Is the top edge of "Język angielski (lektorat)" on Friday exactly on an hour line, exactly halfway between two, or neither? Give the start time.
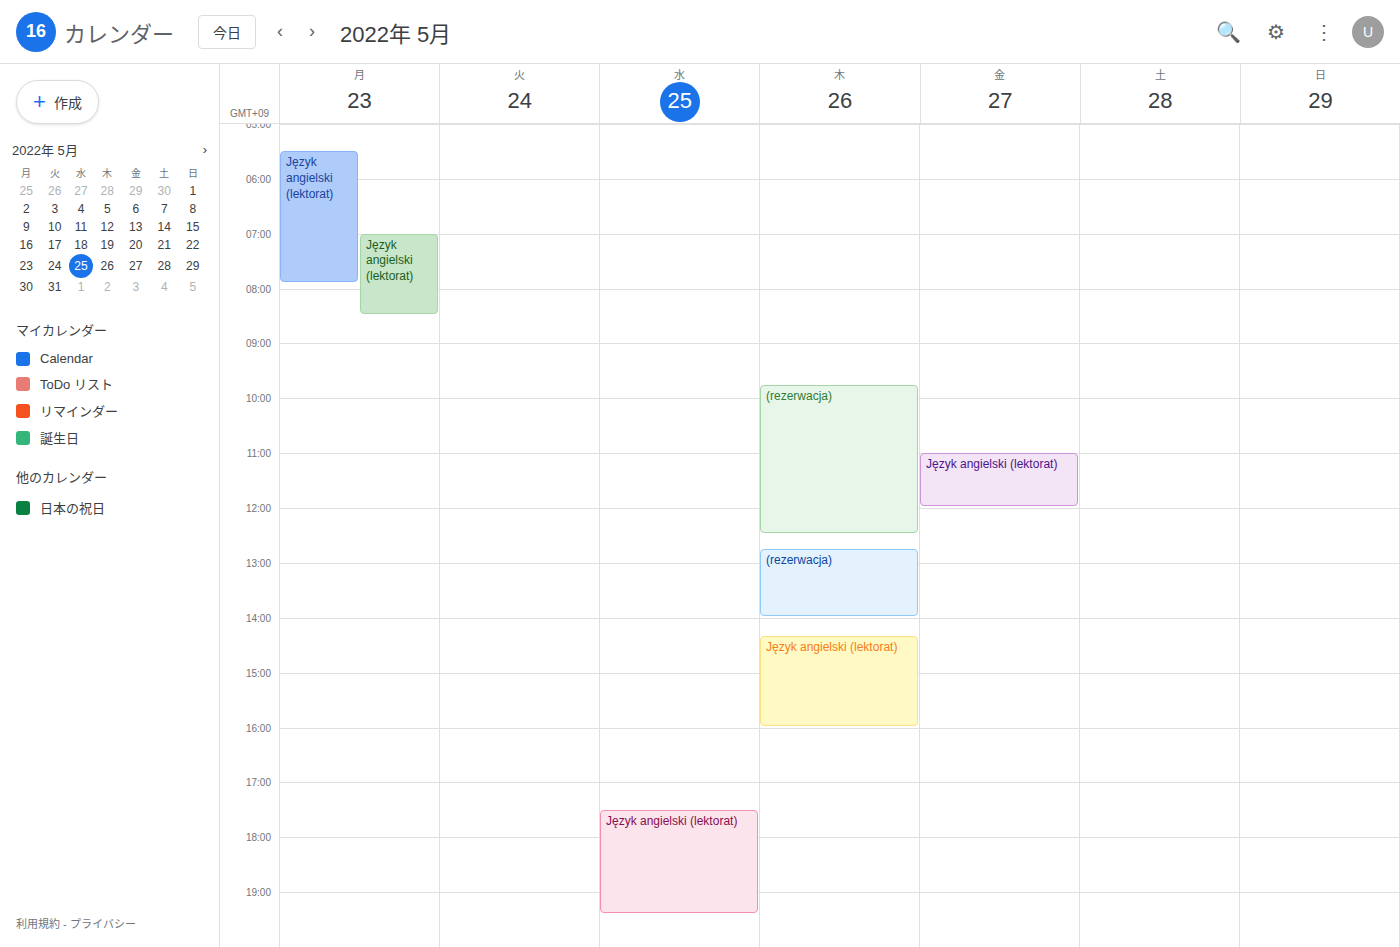
11:00 AM -- exactly on the 11 AM line.